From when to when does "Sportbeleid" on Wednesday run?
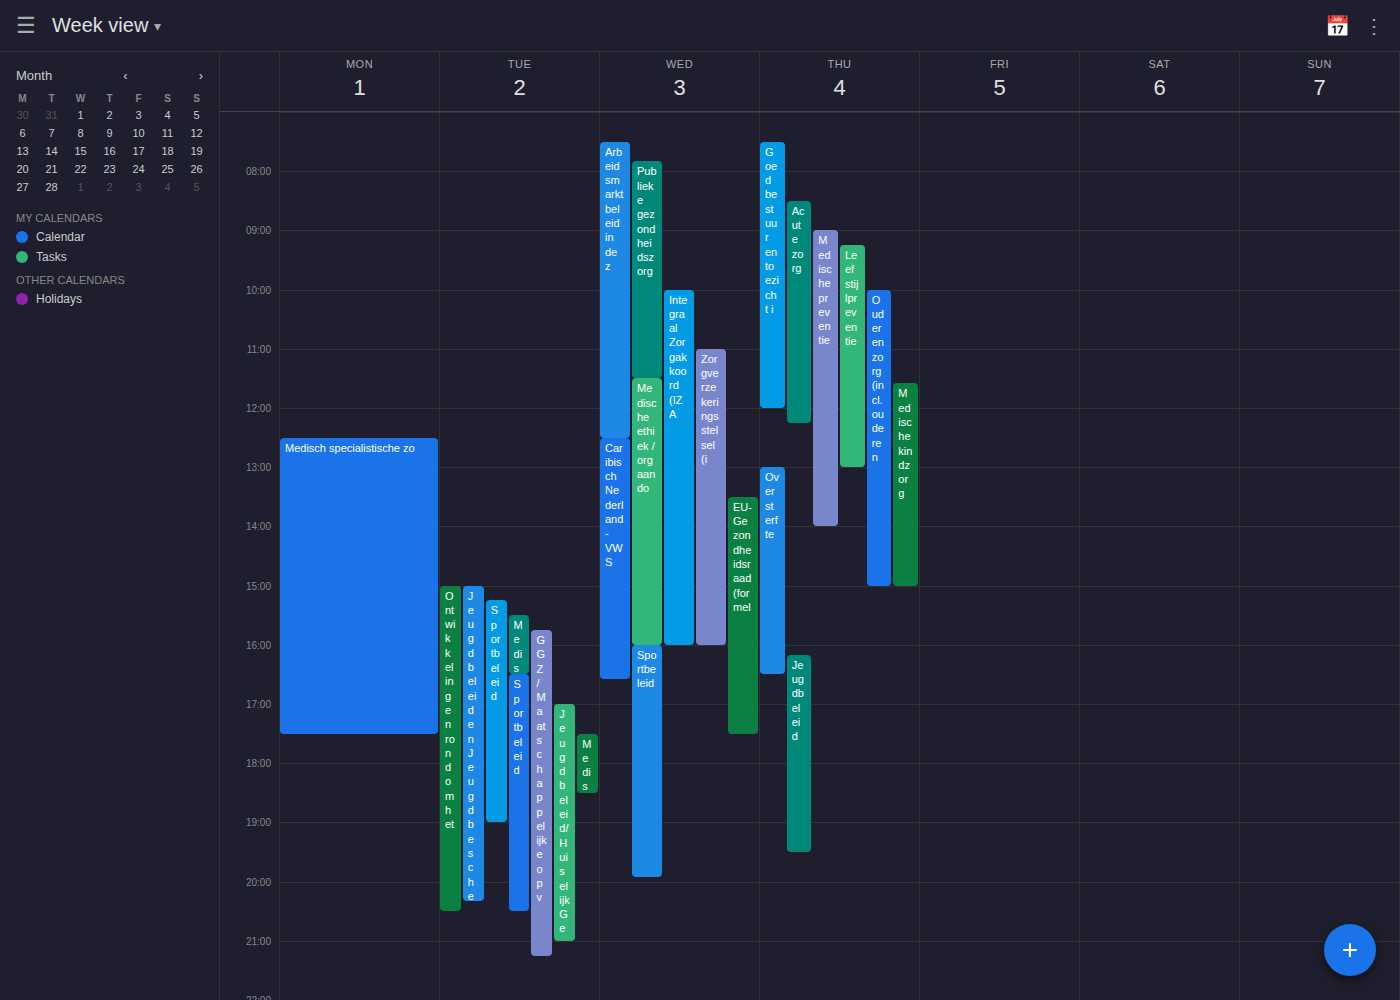
4:00 PM to 7:55 PM